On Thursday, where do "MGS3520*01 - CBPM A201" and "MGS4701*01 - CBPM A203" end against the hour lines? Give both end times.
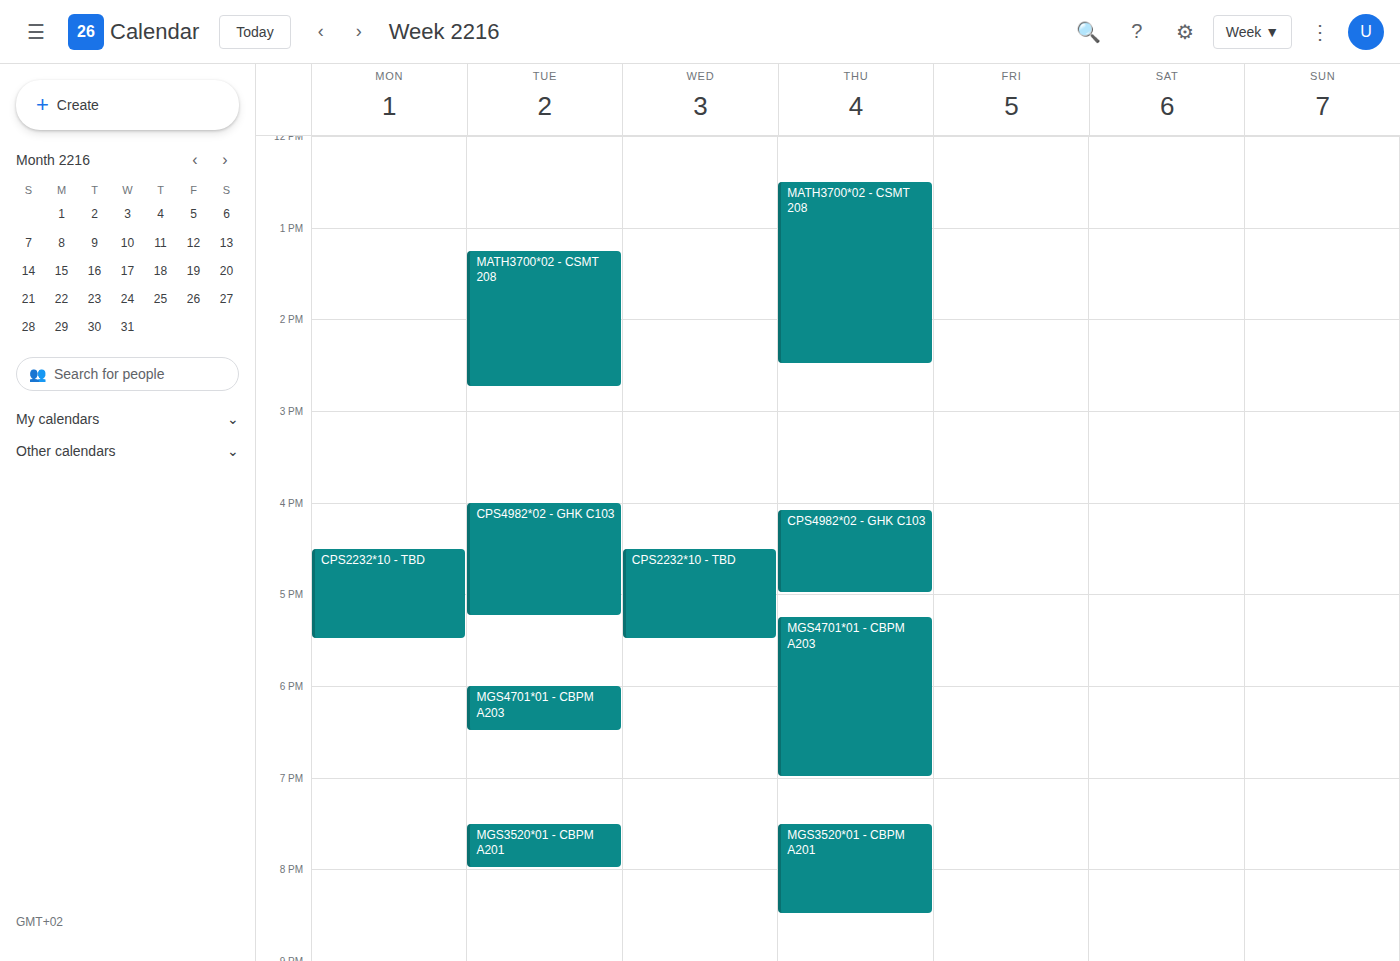
"MGS3520*01 - CBPM A201": 8:30 PM, halfway between the 8 PM and 9 PM lines. "MGS4701*01 - CBPM A203": 7:00 PM, exactly on the 7 PM line.